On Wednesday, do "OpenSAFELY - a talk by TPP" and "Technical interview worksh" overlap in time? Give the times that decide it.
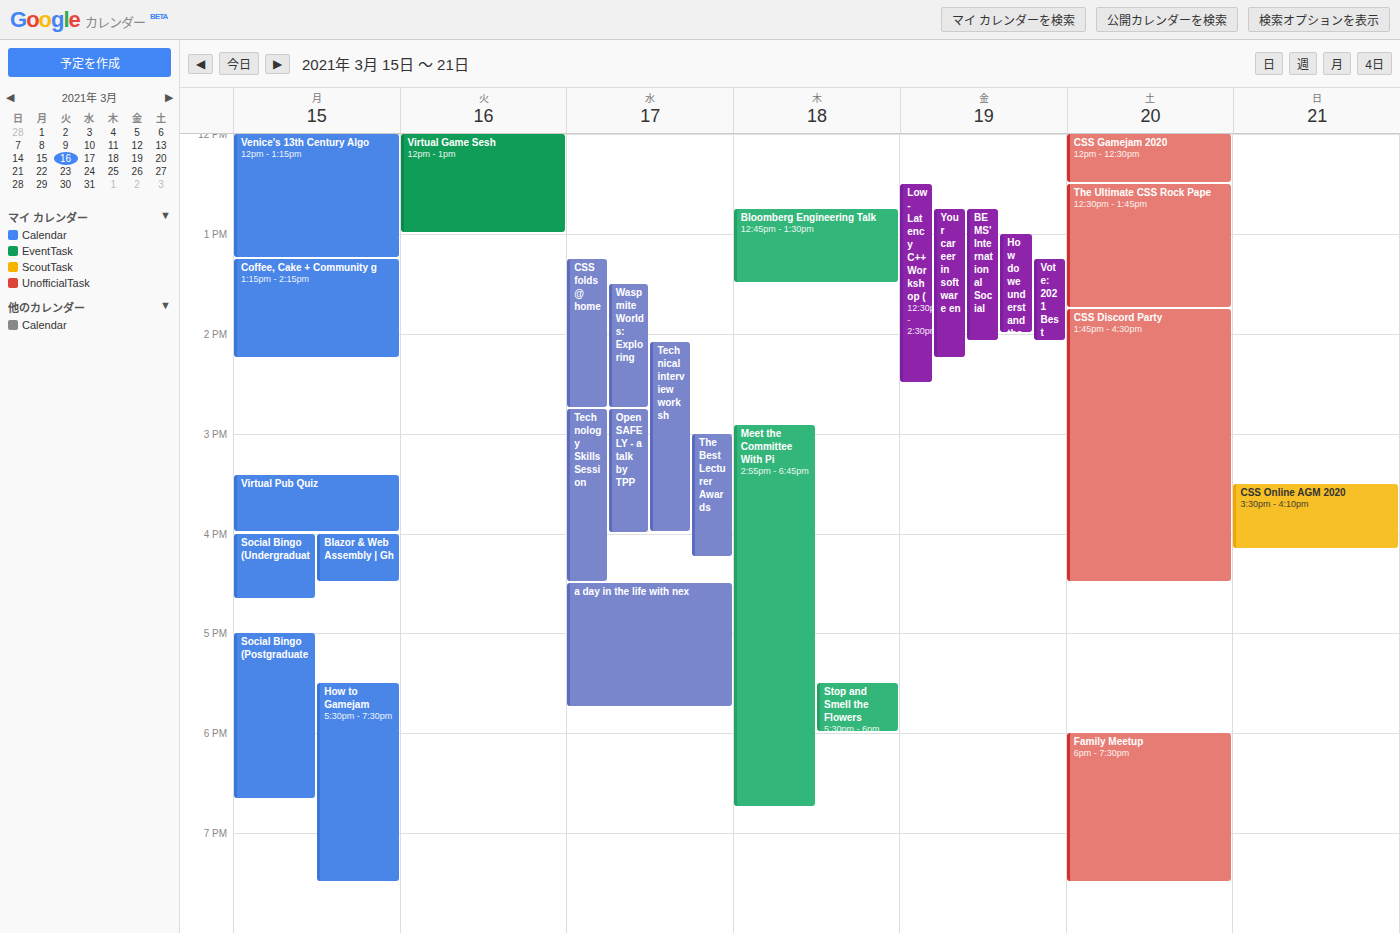
"OpenSAFELY - a talk by TPP" starts at 2:45 PM, before "Technical interview worksh" ends at 4:00 PM -- they overlap.